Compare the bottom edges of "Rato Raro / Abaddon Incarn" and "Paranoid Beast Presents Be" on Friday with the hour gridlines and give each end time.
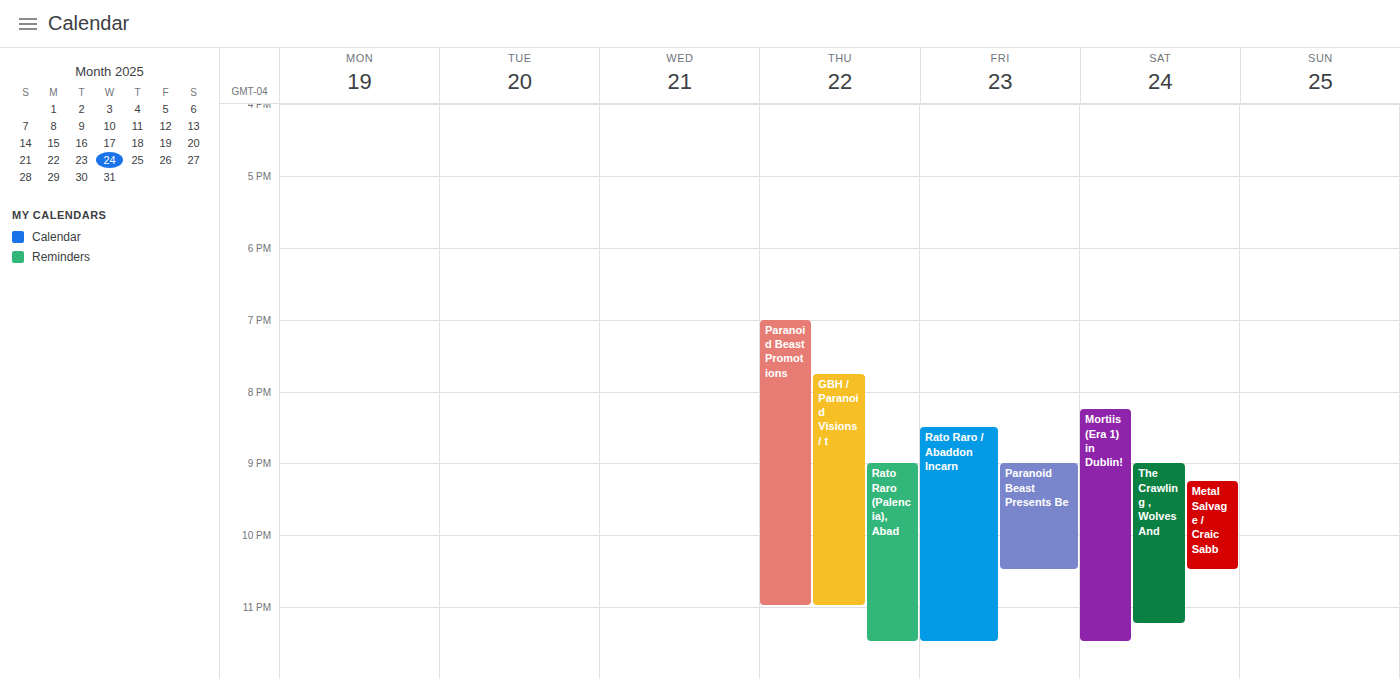
"Rato Raro / Abaddon Incarn": 11:30 PM, halfway between the 11 PM and 12 AM lines. "Paranoid Beast Presents Be": 10:30 PM, halfway between the 10 PM and 11 PM lines.